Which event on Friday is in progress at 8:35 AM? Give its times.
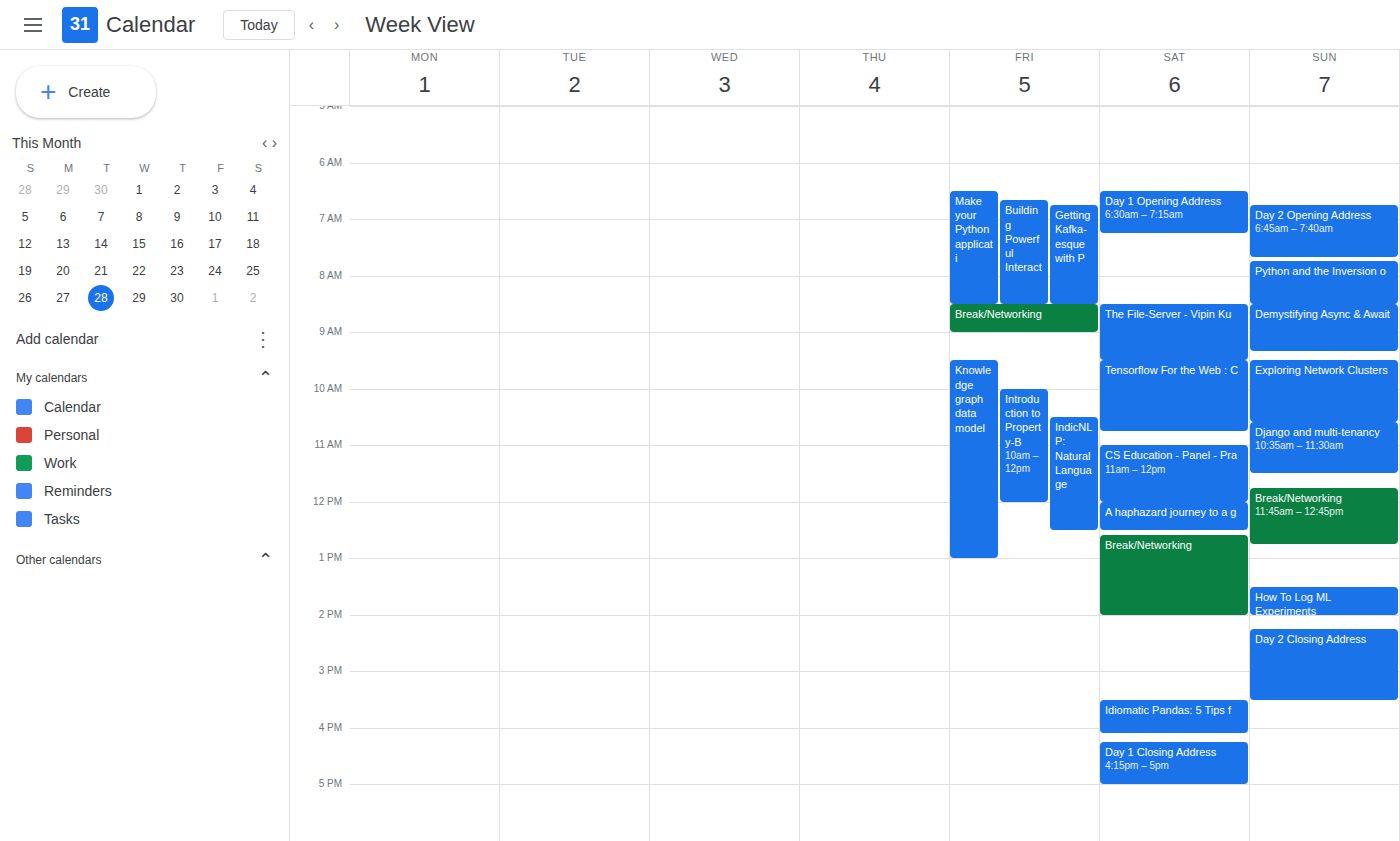
"Break/Networking", 8:30 AM to 9:00 AM